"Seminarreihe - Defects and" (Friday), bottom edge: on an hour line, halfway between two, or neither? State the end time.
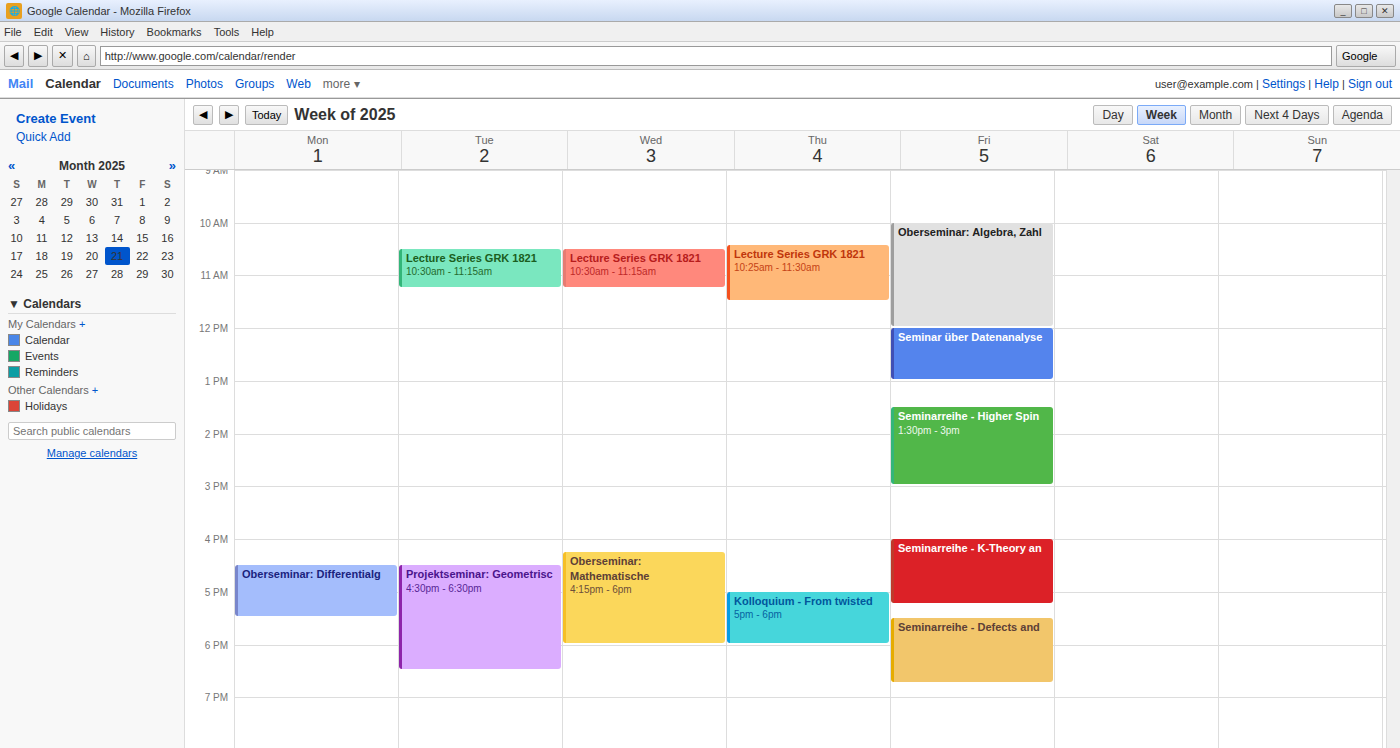
6:45 PM -- neither: three quarters of the way from the 6 PM line to the 7 PM line.